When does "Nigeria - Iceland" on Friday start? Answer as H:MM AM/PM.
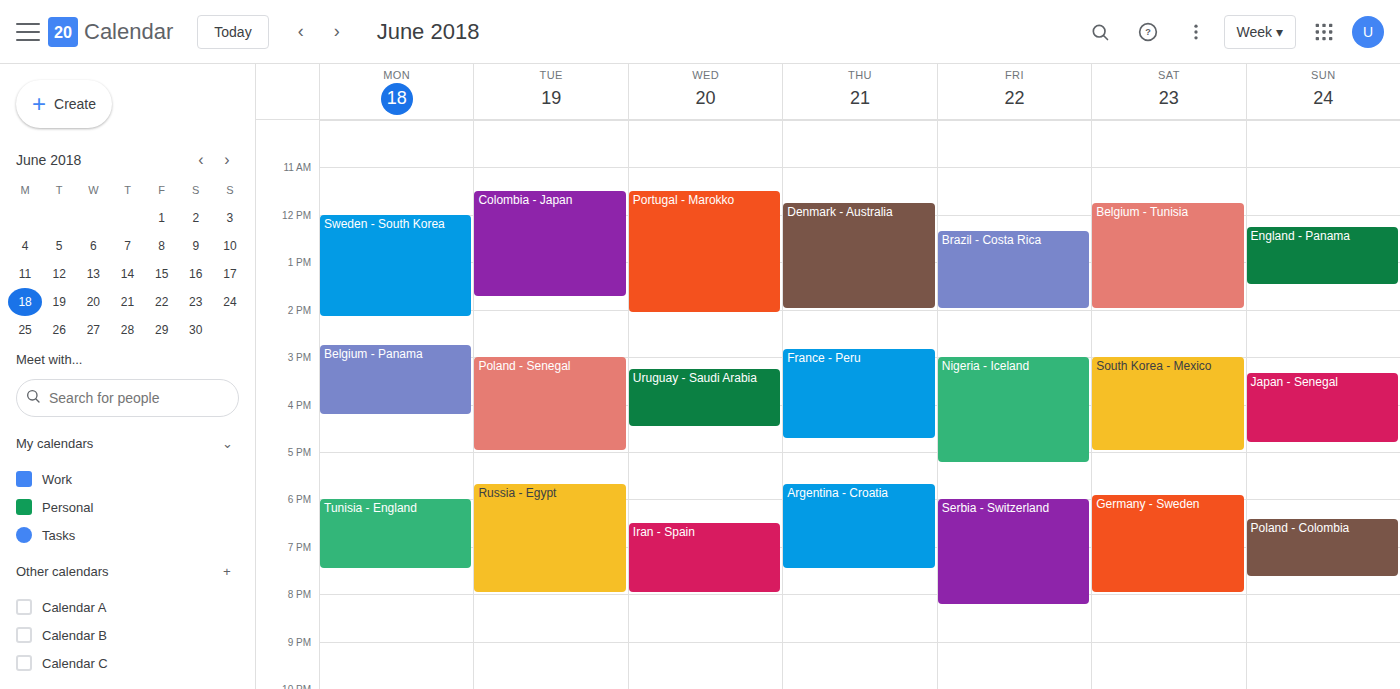
3:00 PM